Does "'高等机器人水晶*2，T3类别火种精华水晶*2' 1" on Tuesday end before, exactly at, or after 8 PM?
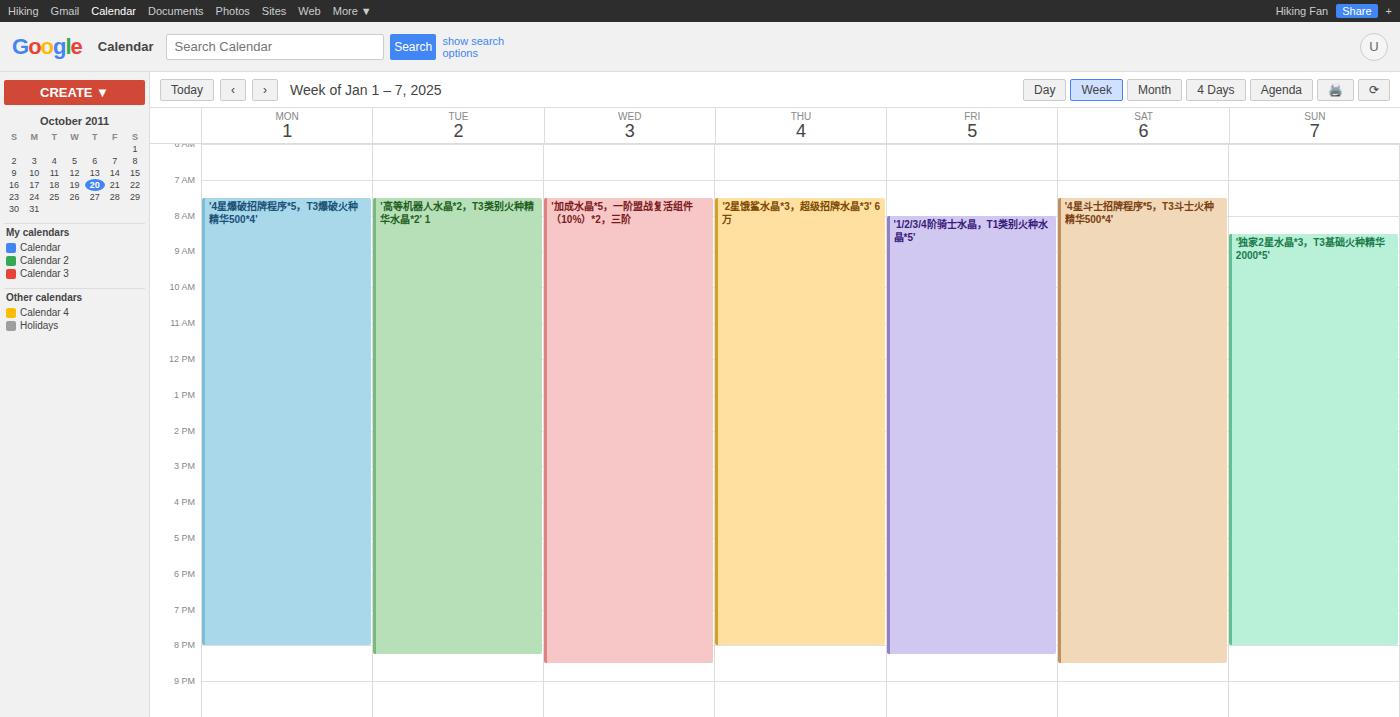
8:15 PM -- after 8 PM, 15 minutes below the 8 PM line.